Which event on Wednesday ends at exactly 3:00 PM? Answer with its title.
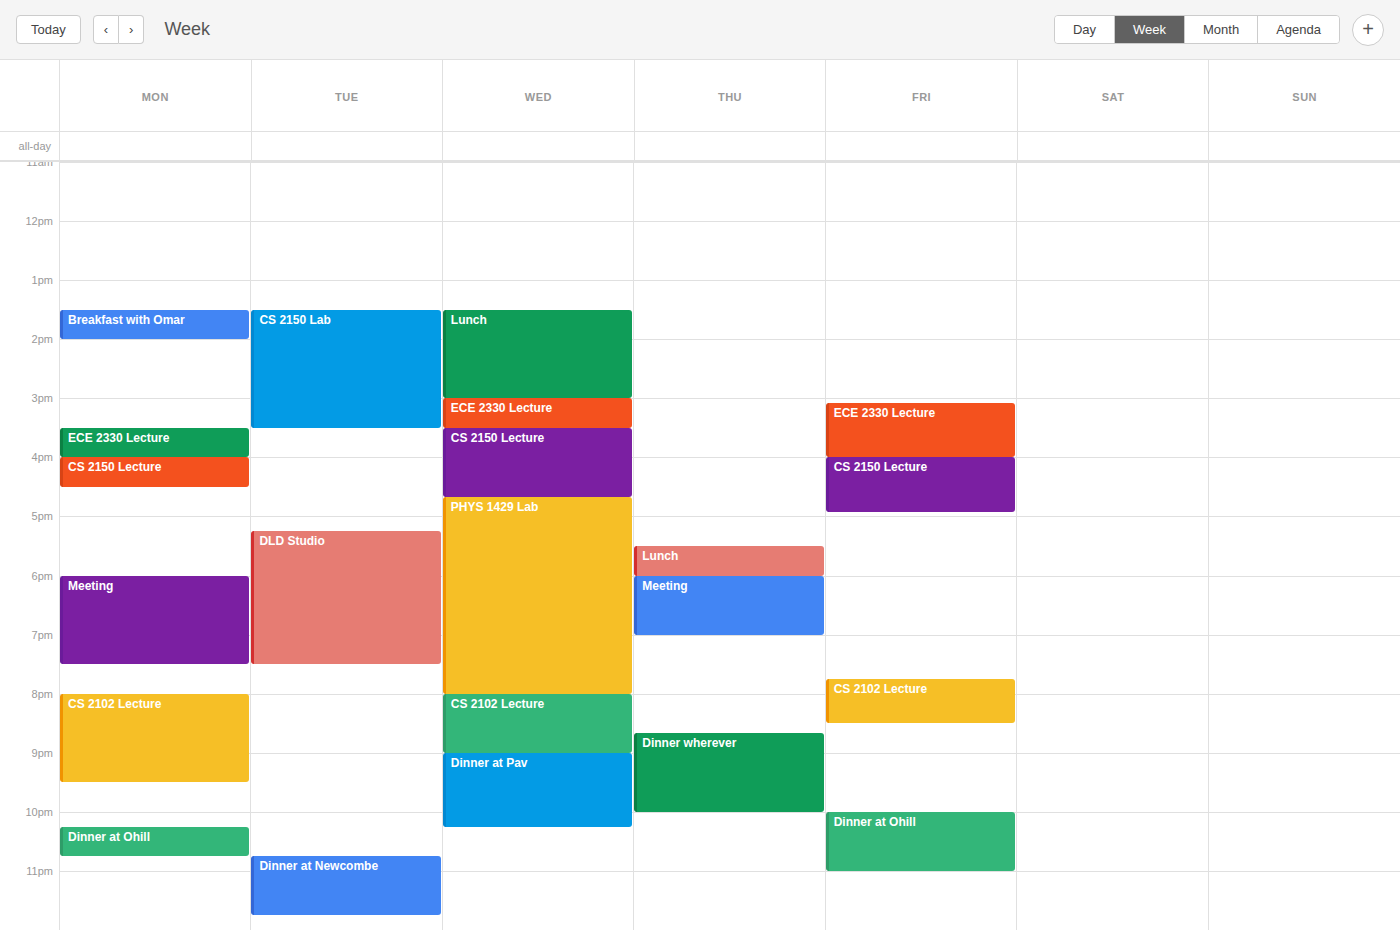
"Lunch"